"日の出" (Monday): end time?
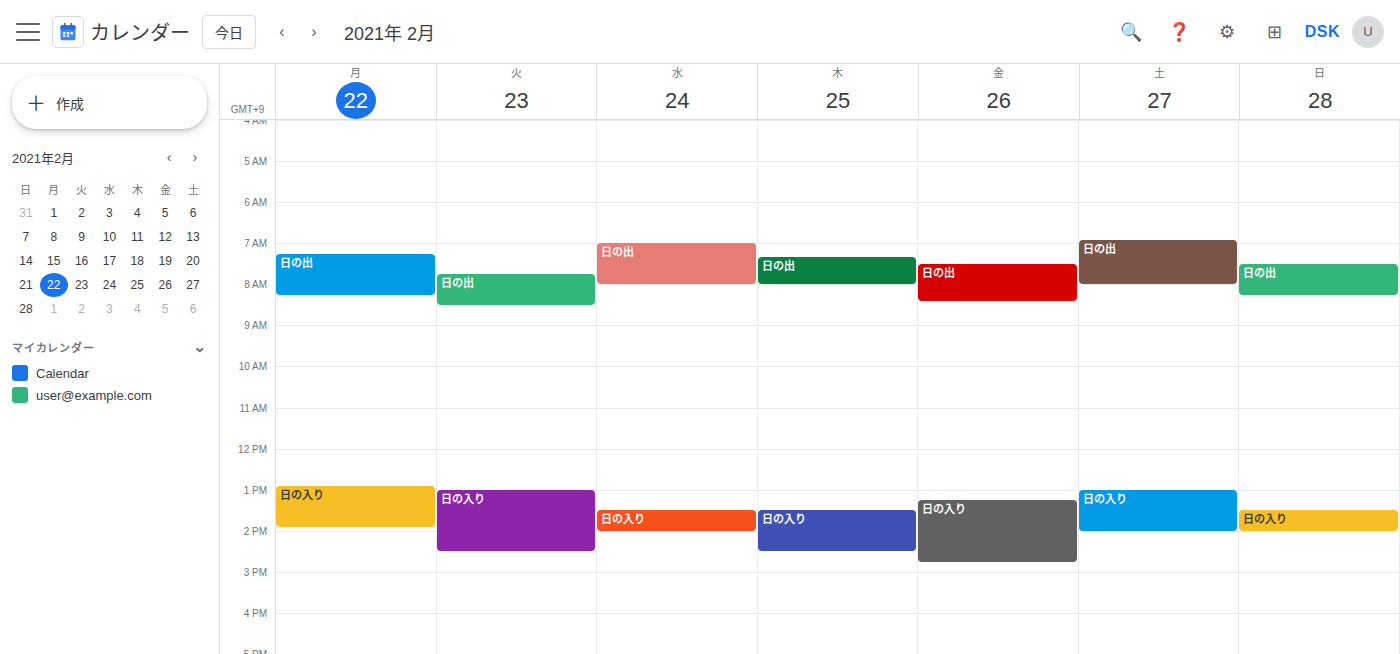
08:15